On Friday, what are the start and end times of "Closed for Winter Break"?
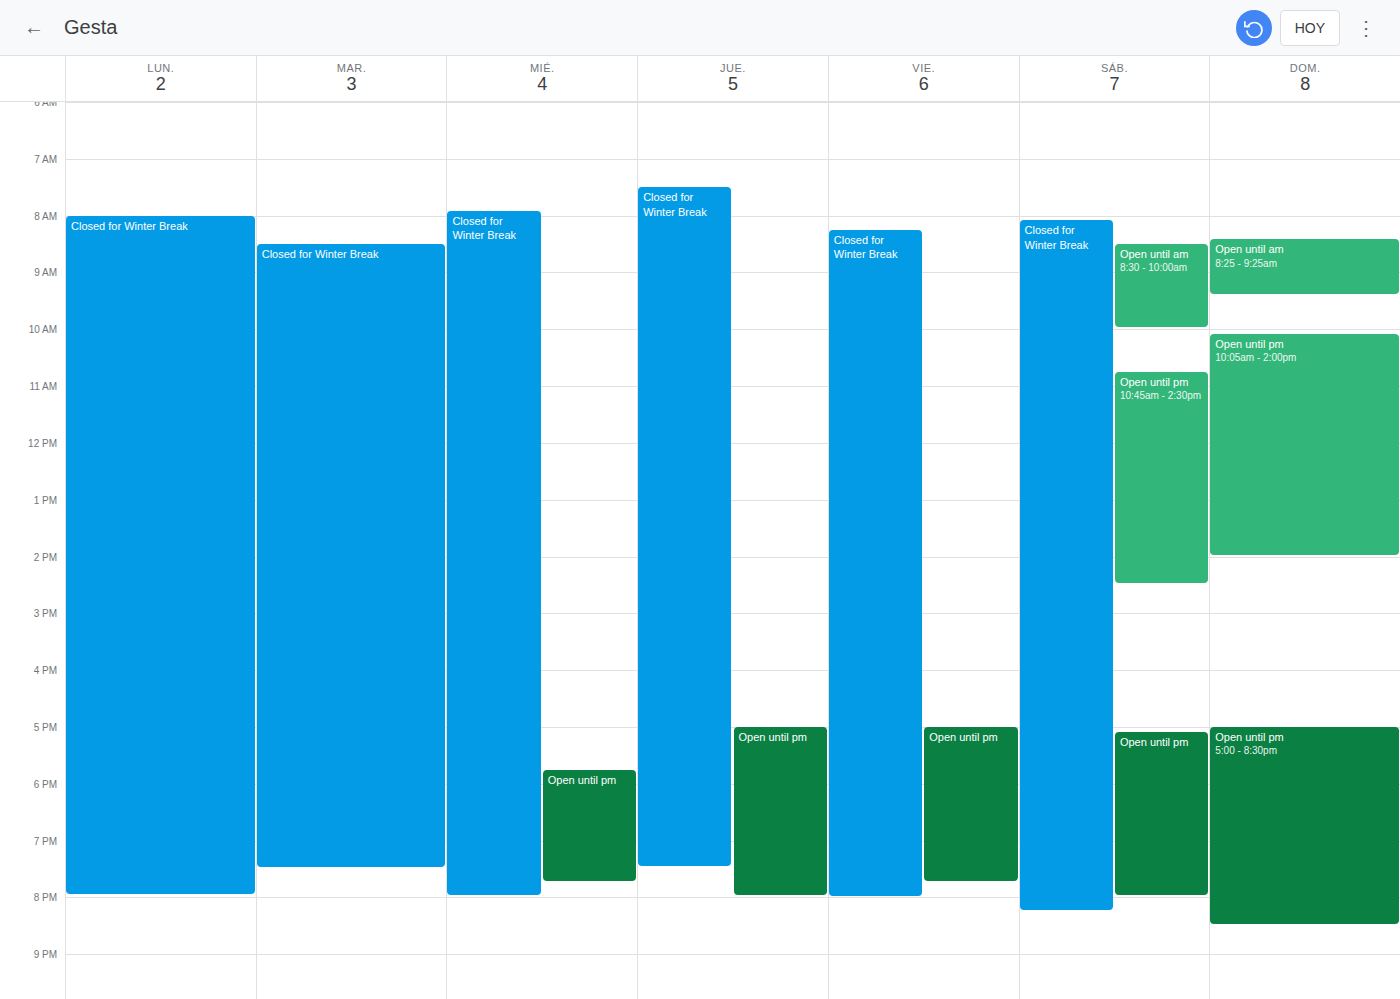
08:15 to 20:00